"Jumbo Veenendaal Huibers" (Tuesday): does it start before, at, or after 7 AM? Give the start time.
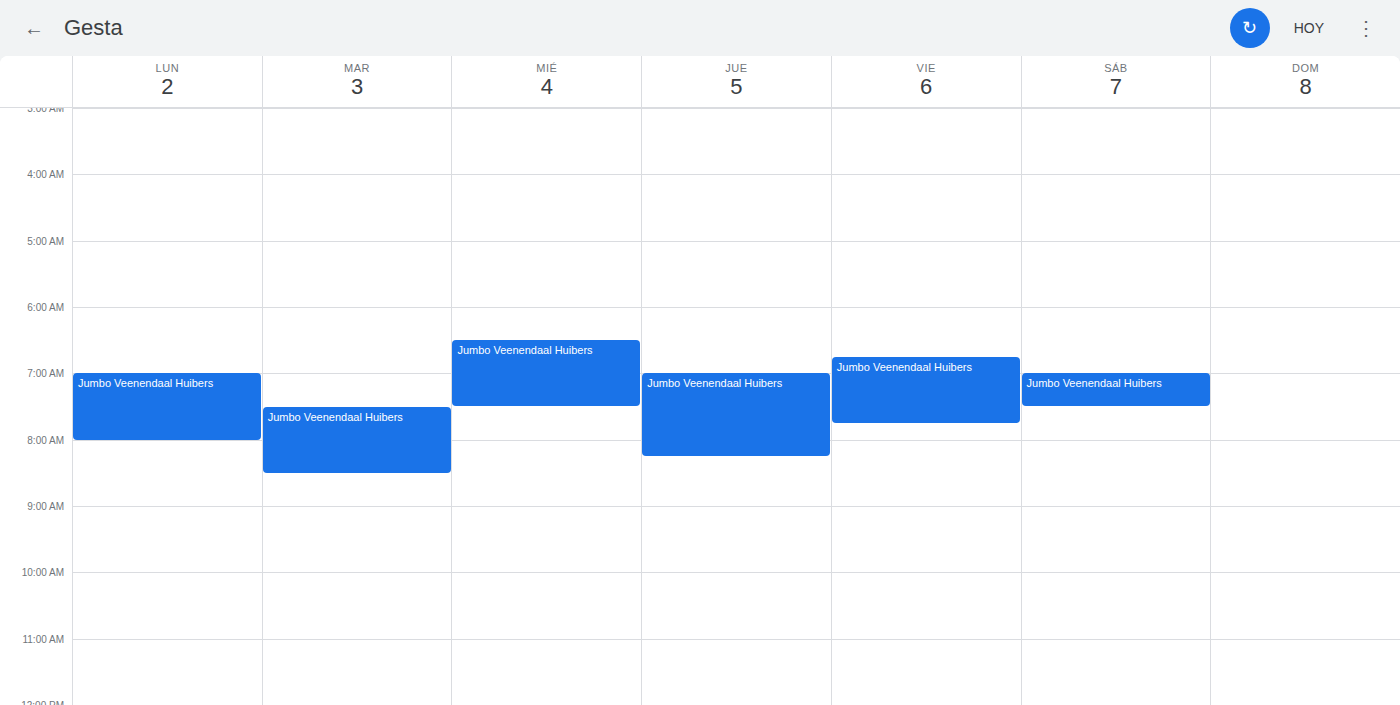
7:30 AM -- after 7 AM, 30 minutes below the 7 AM line.